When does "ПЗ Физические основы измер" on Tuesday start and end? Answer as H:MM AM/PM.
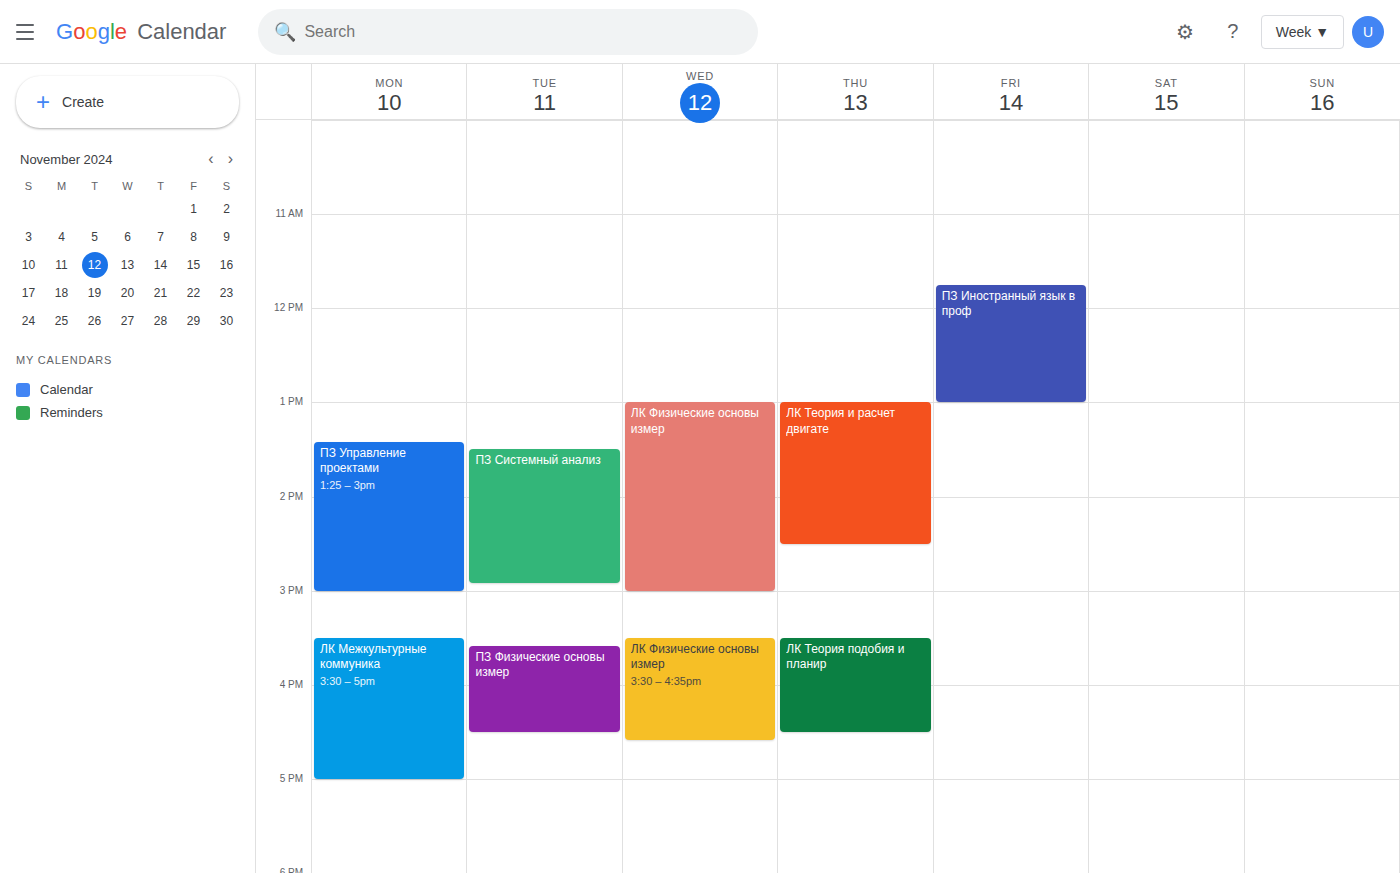
3:35 PM to 4:30 PM